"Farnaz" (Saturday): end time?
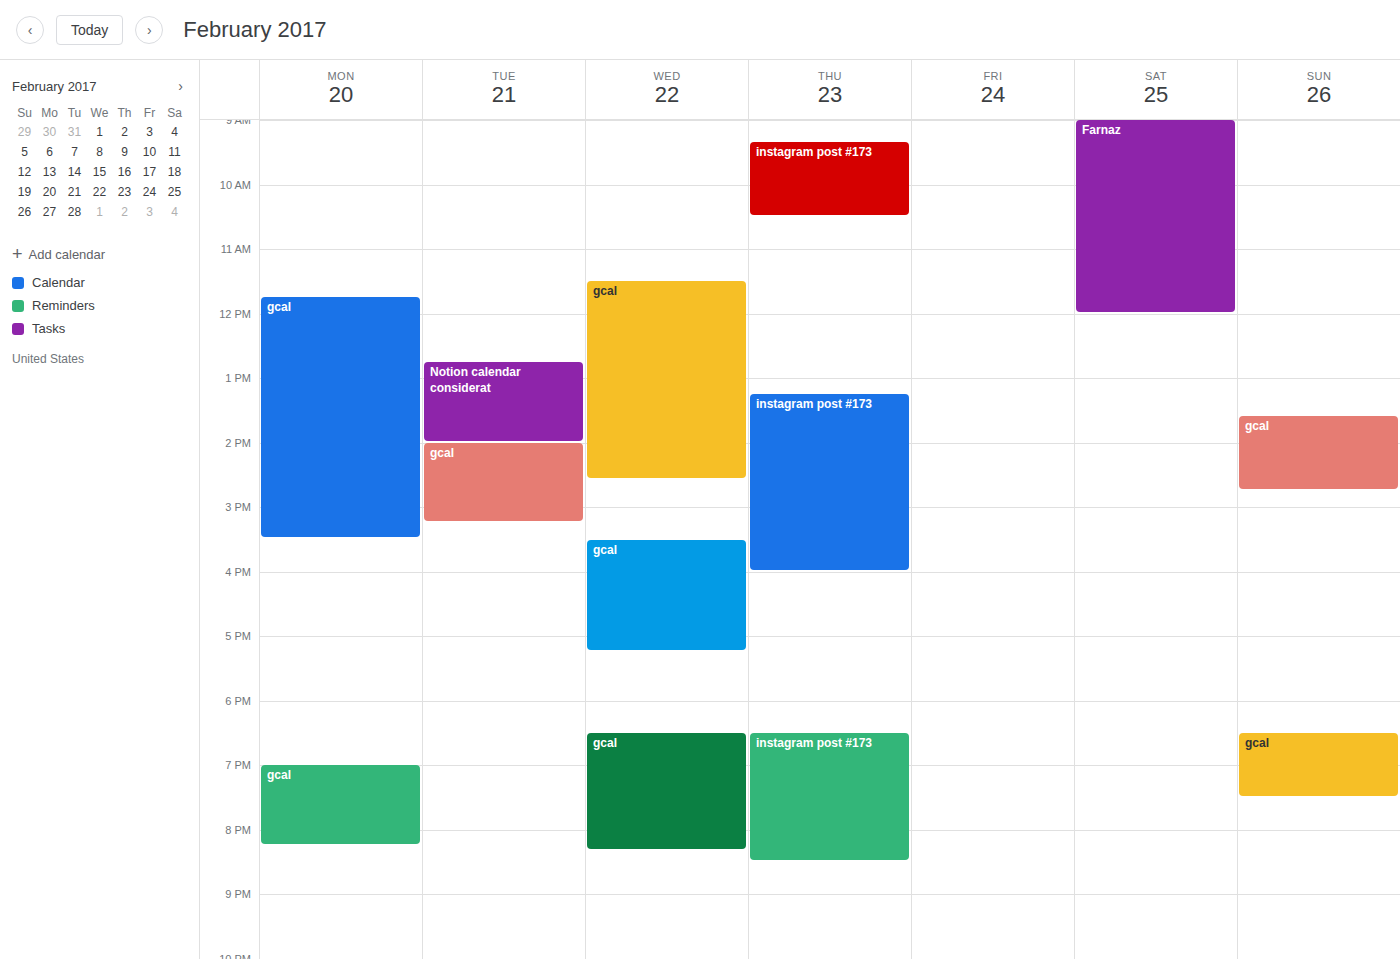
12:00 PM